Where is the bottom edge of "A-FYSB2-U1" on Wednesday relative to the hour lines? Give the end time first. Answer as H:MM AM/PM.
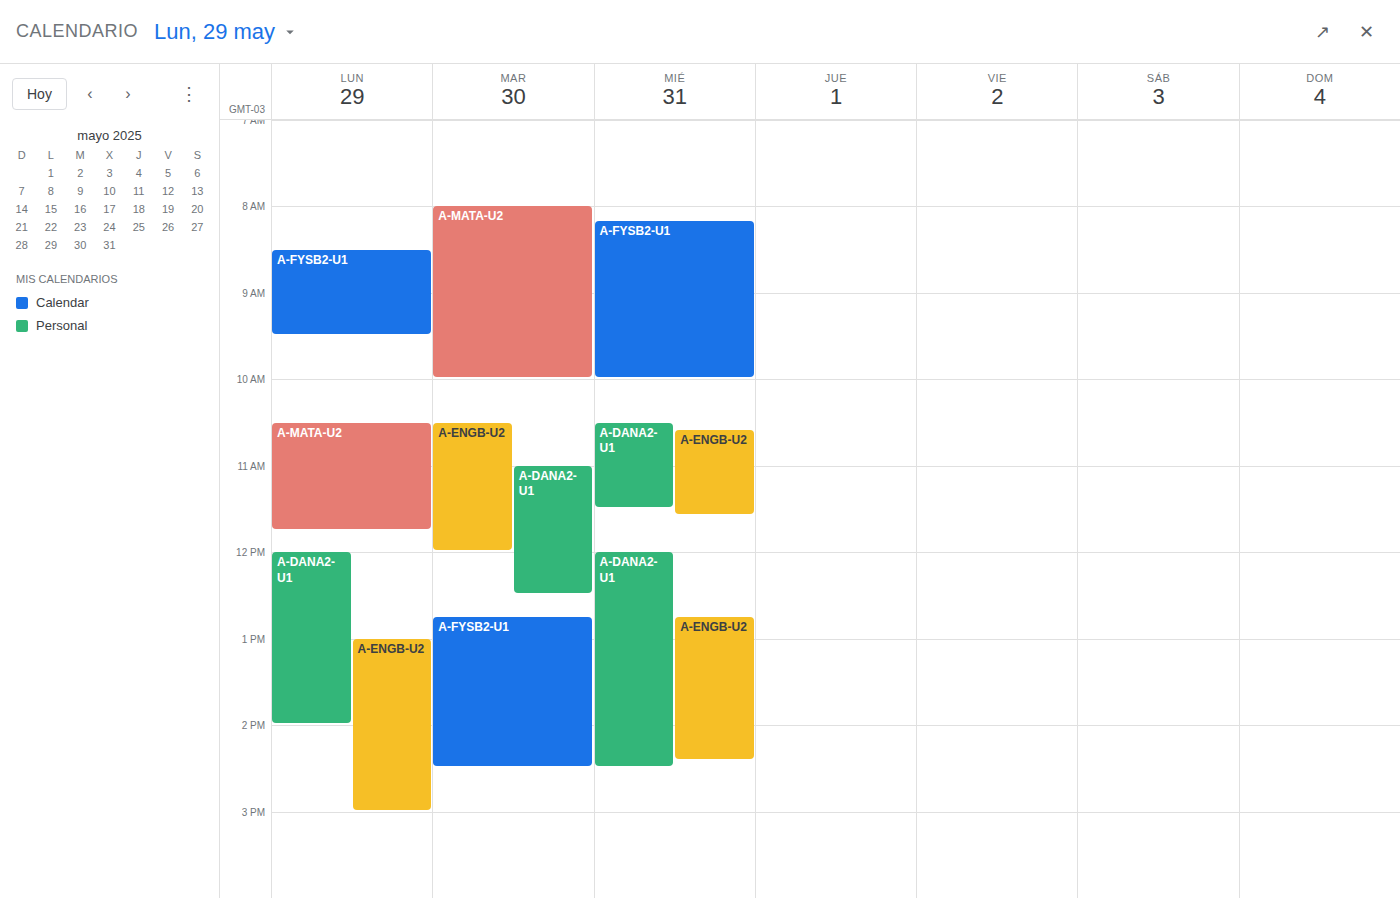
10:00 AM -- exactly on the 10 AM line.